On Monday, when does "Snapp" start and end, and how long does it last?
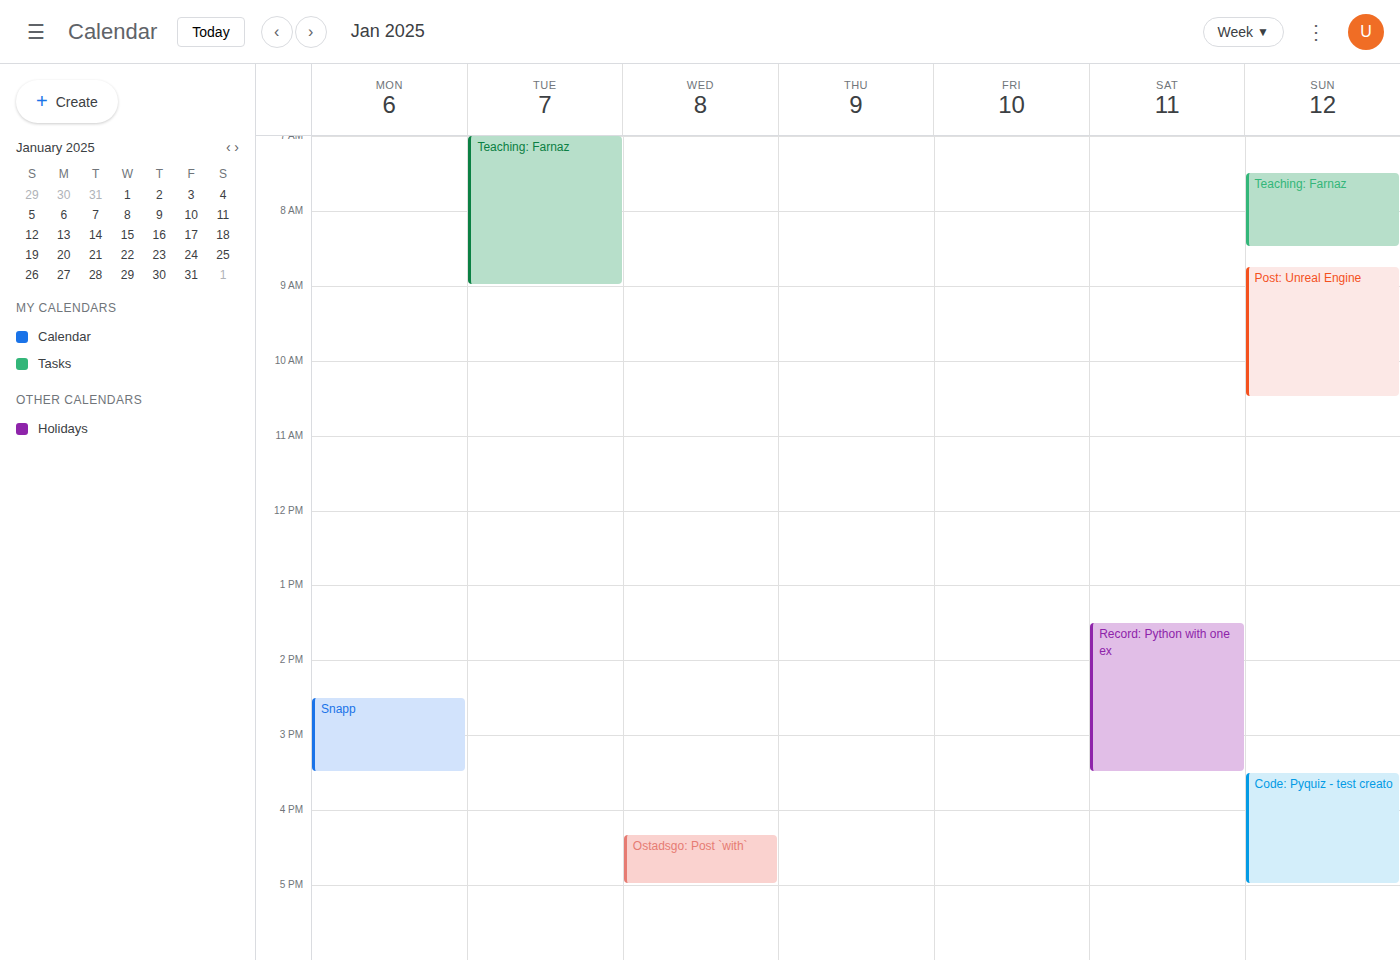
2:30 PM to 3:30 PM, 1 hour